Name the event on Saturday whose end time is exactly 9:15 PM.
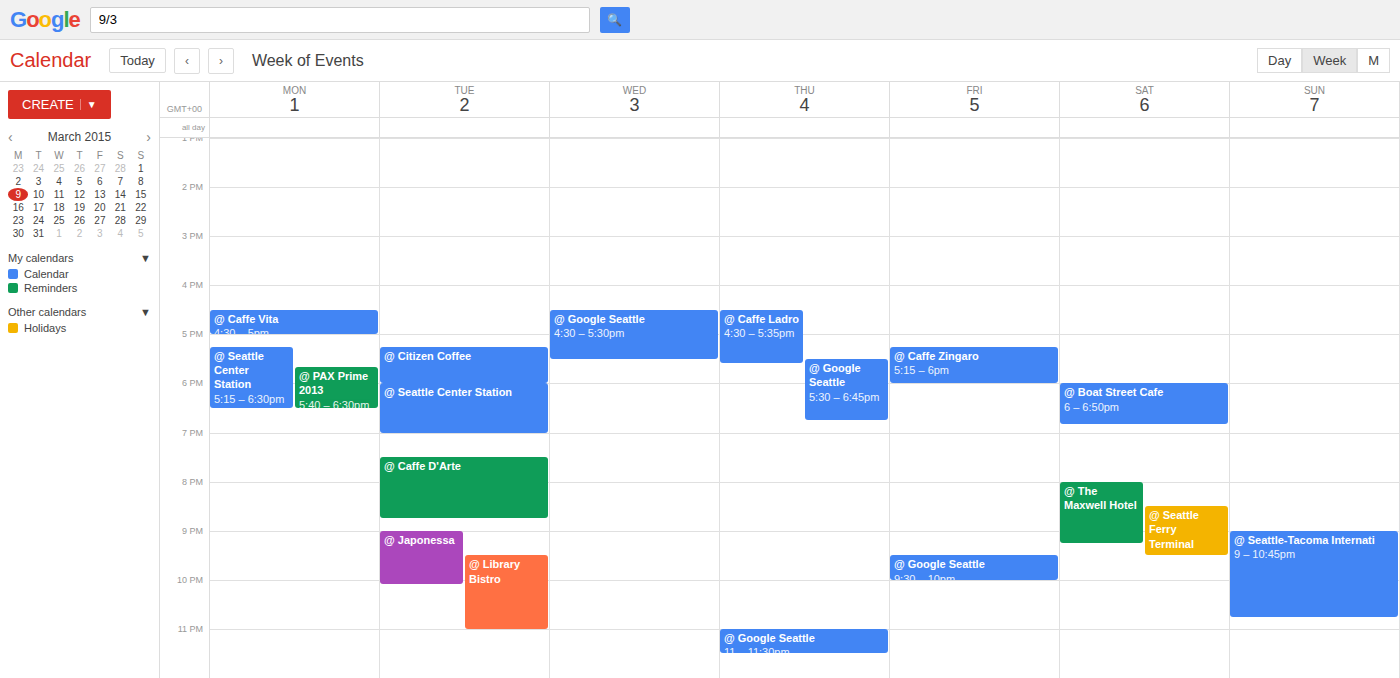
"@ The Maxwell Hotel"